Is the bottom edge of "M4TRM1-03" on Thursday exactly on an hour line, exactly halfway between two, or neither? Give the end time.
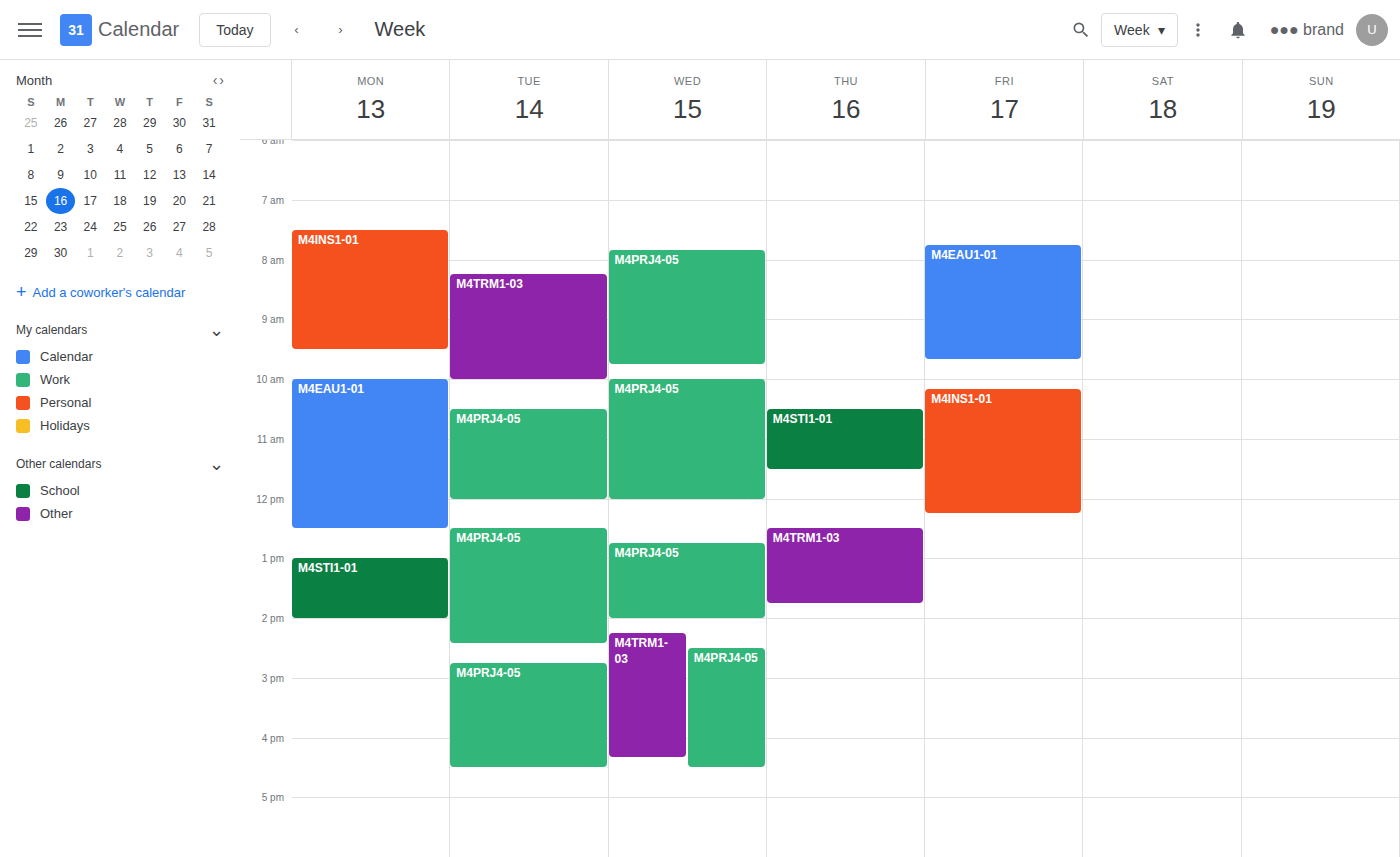
1:45 PM -- neither: three quarters of the way from the 1 PM line to the 2 PM line.